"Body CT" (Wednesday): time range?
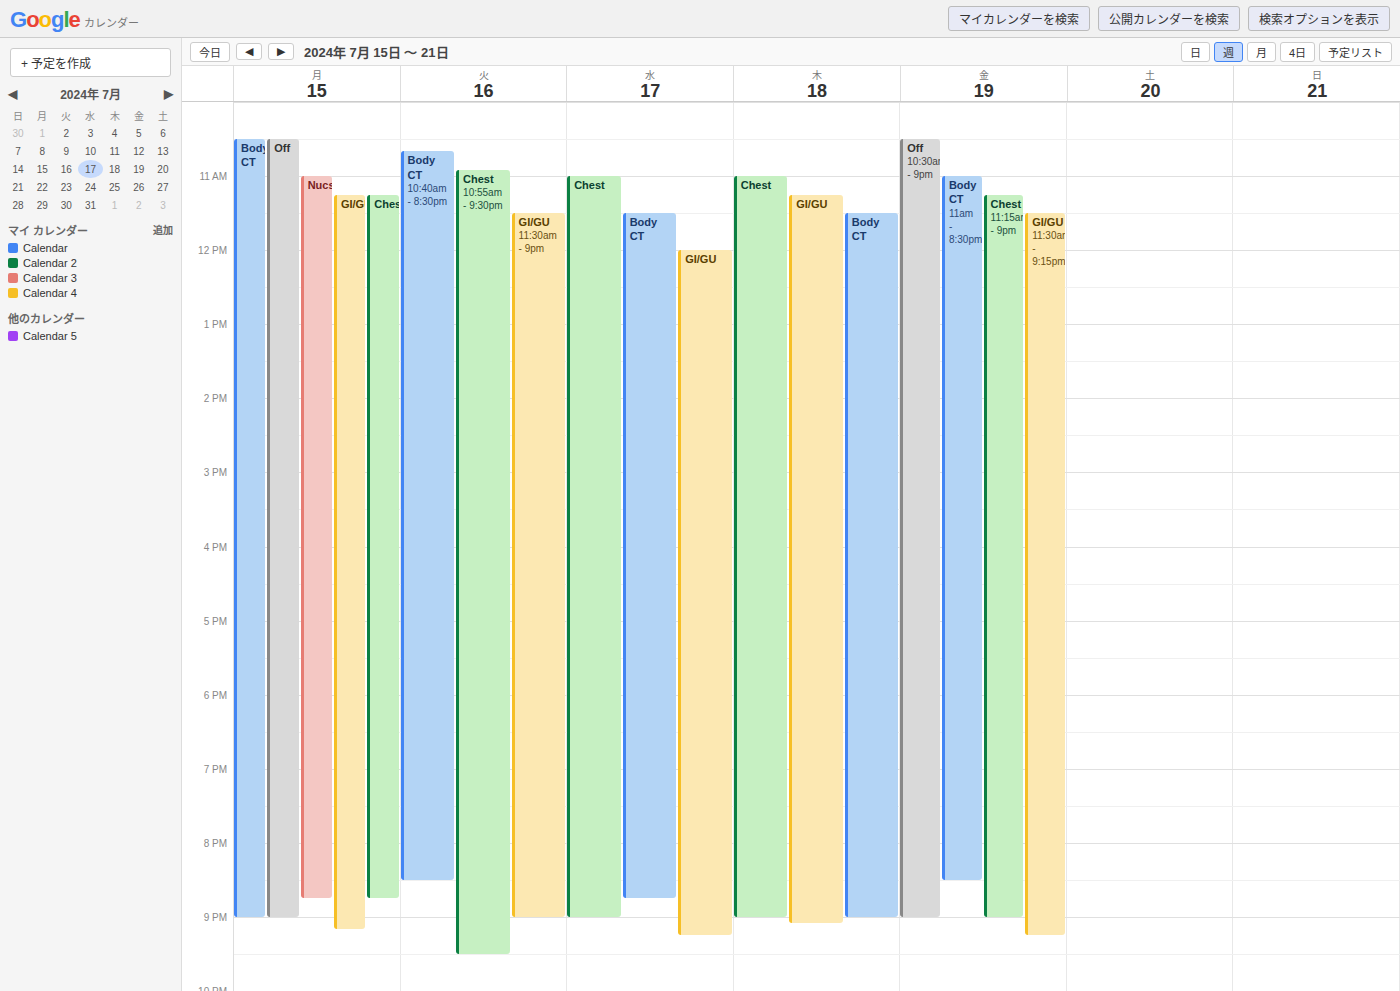
11:30 AM to 8:45 PM